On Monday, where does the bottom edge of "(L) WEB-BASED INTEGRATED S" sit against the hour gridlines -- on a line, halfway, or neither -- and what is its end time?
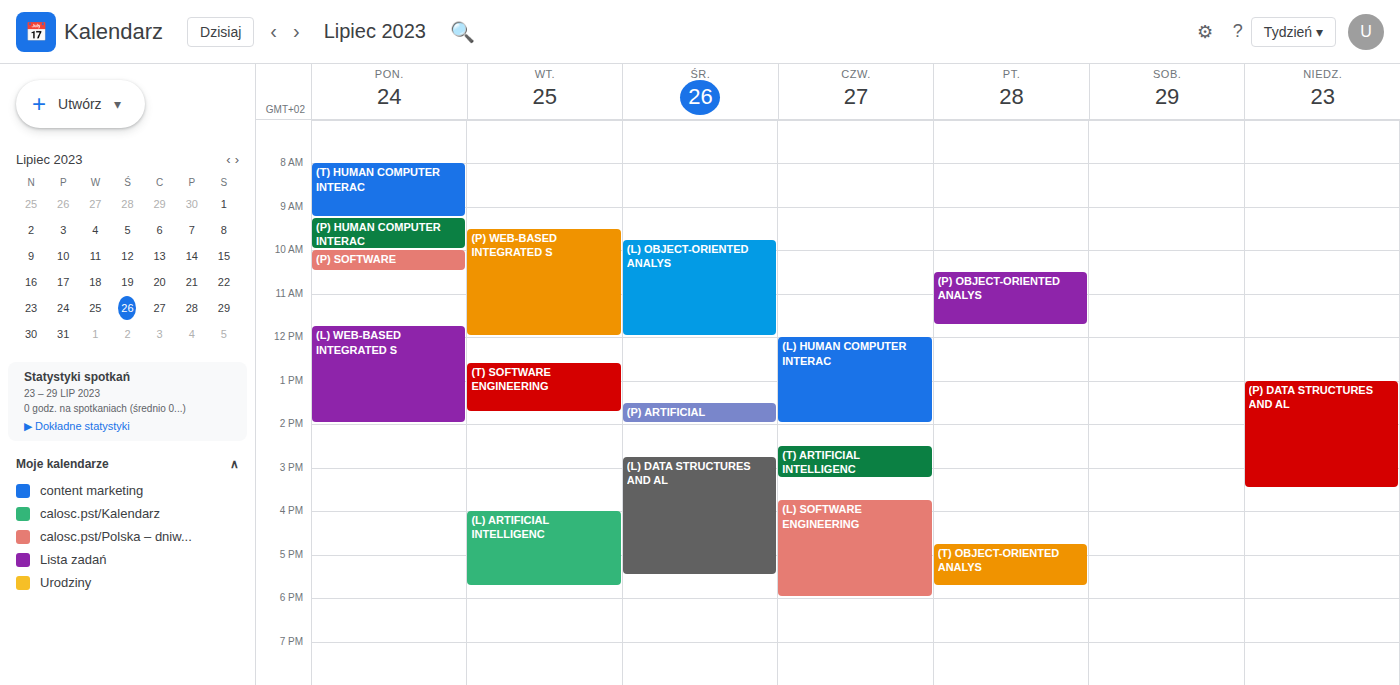
2:00 PM -- exactly on the 2 PM line.